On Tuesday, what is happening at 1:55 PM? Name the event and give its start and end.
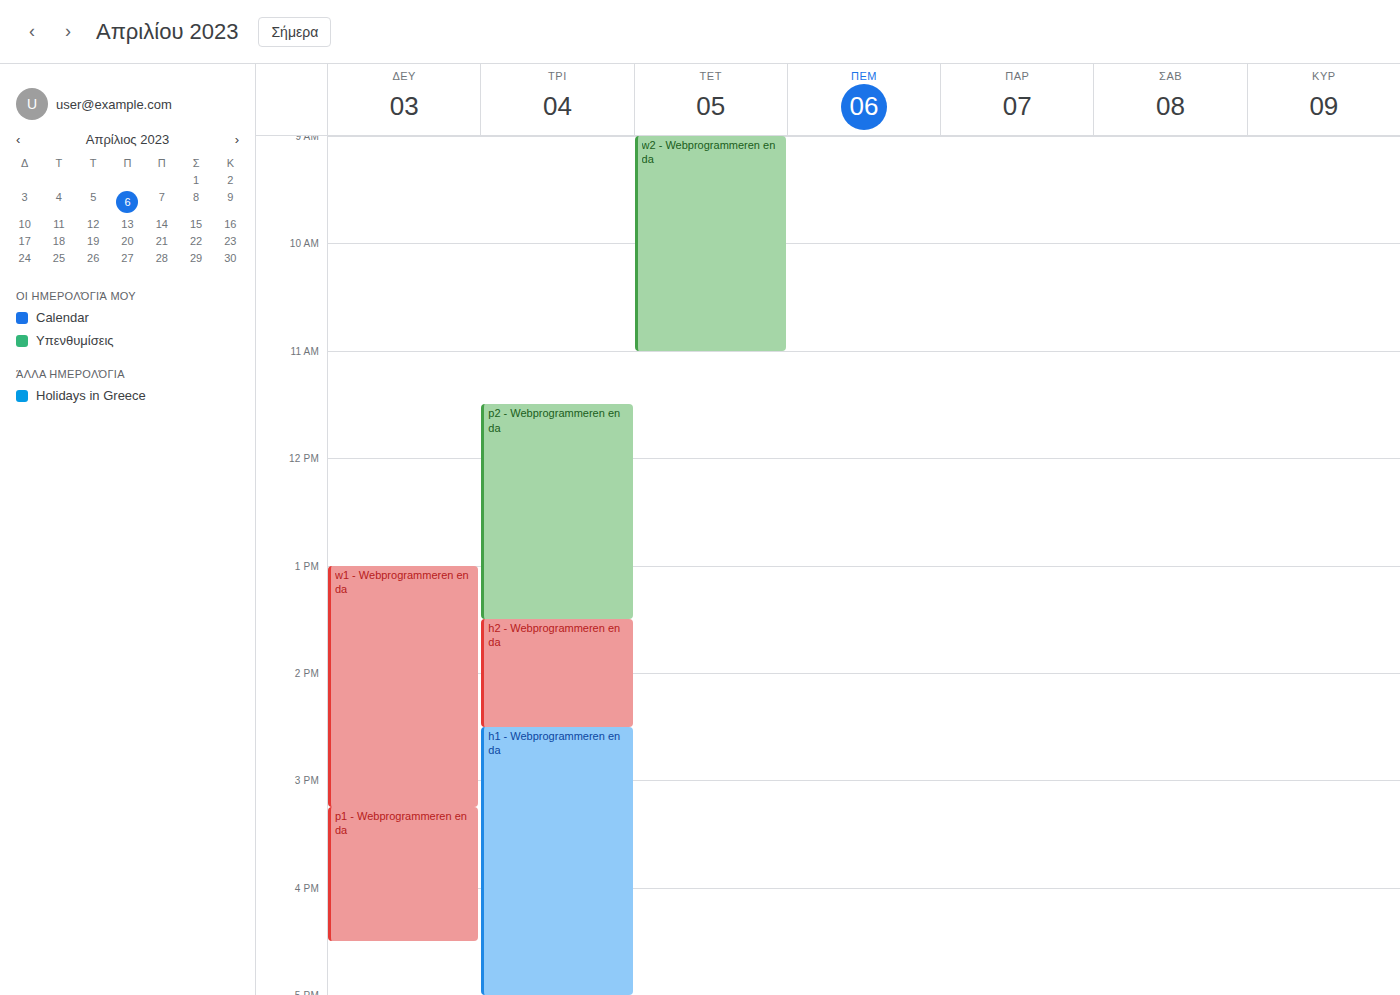
"h2 - Webprogrammeren en da", 1:30 PM to 2:30 PM